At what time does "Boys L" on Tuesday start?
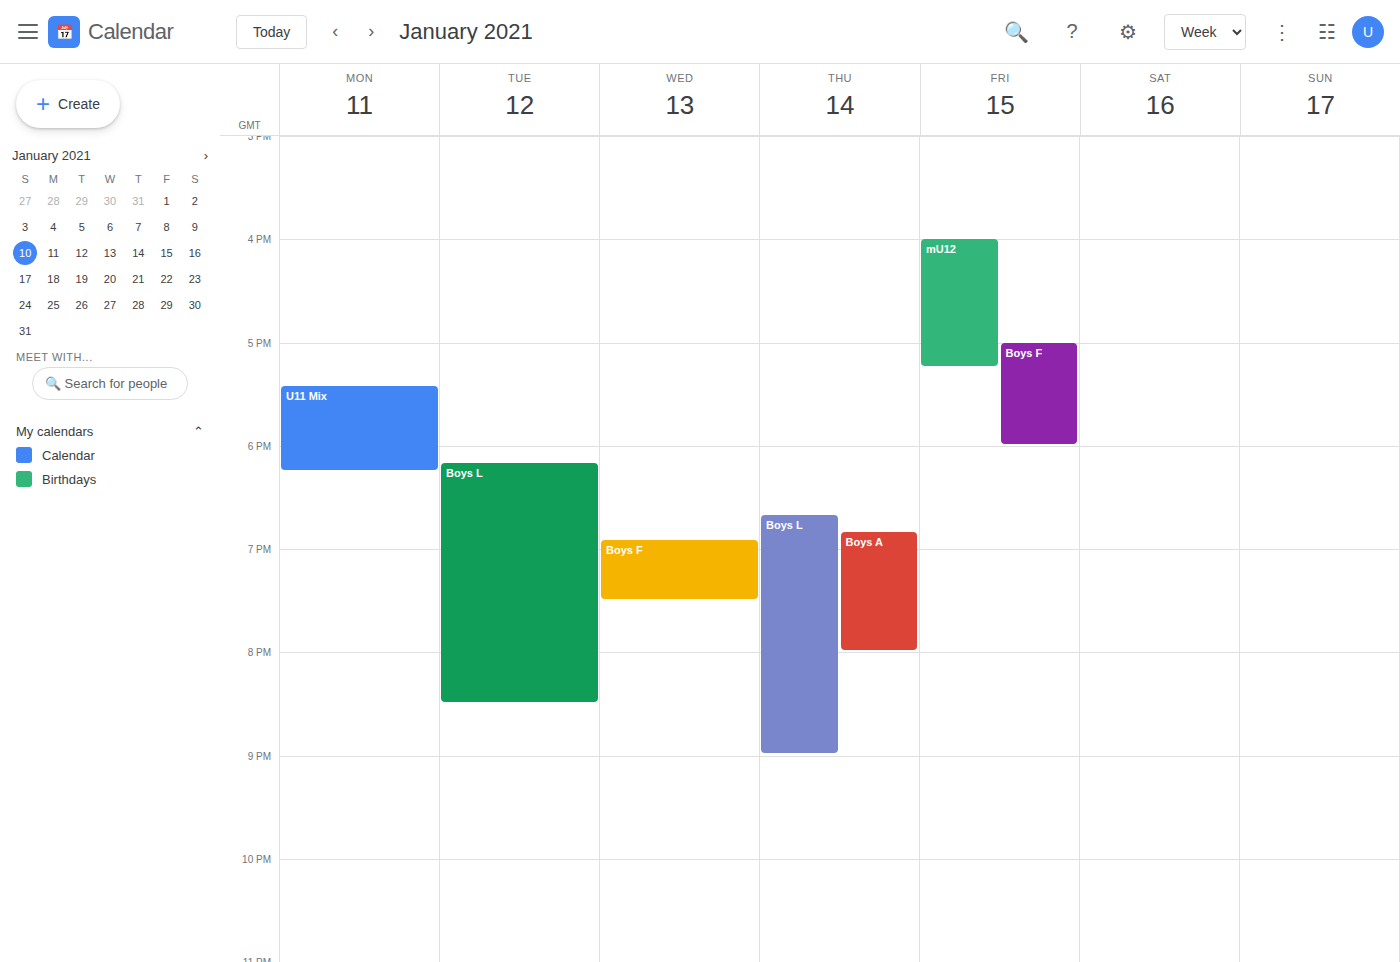
6:10 PM